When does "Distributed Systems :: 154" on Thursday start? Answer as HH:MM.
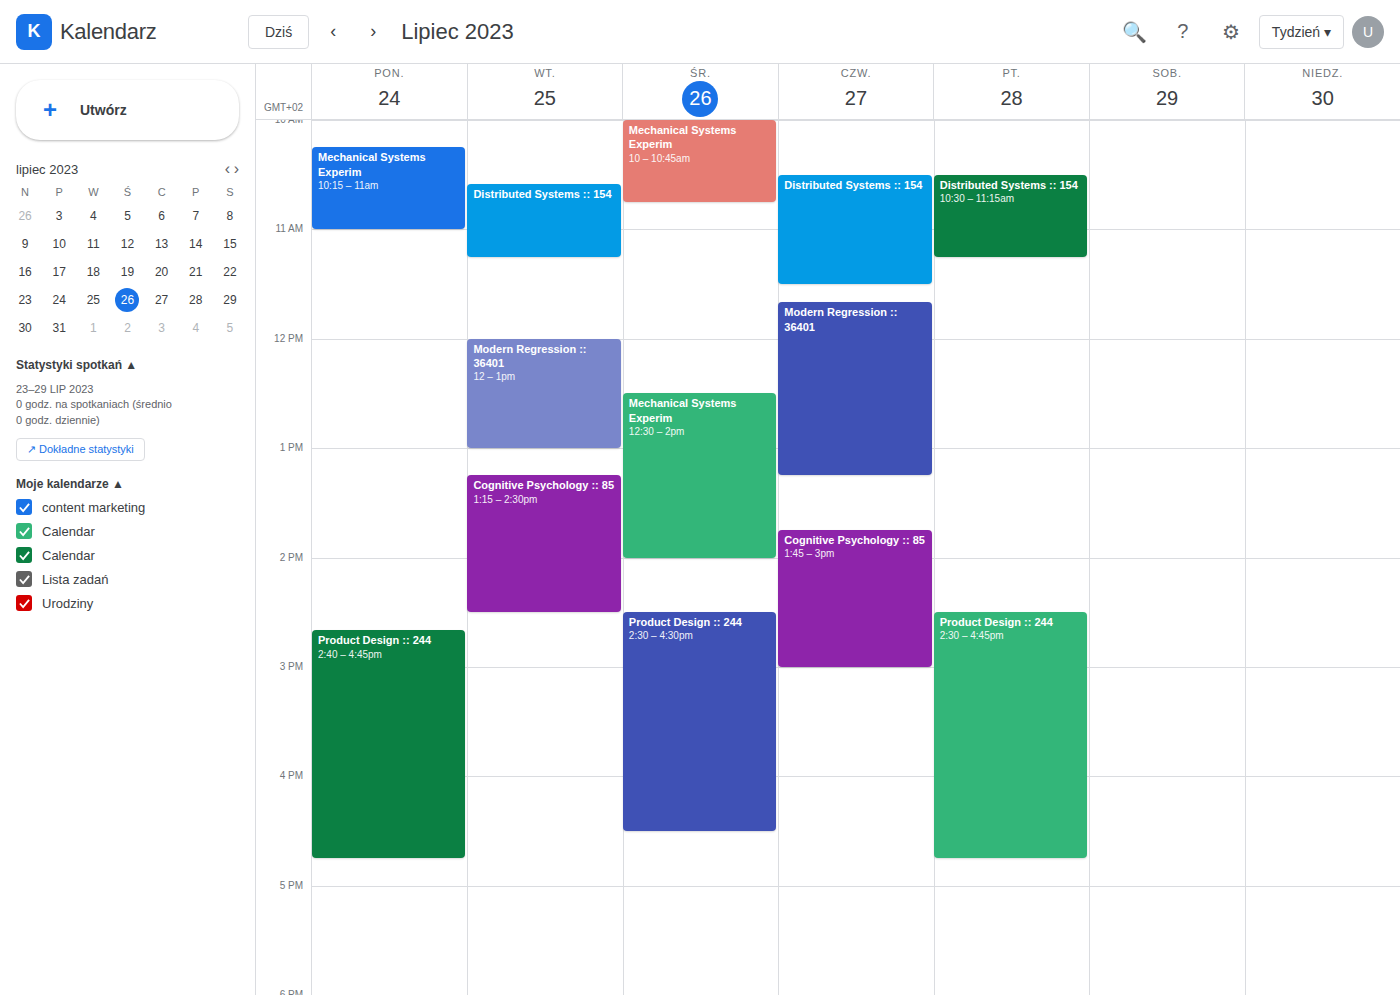
10:30